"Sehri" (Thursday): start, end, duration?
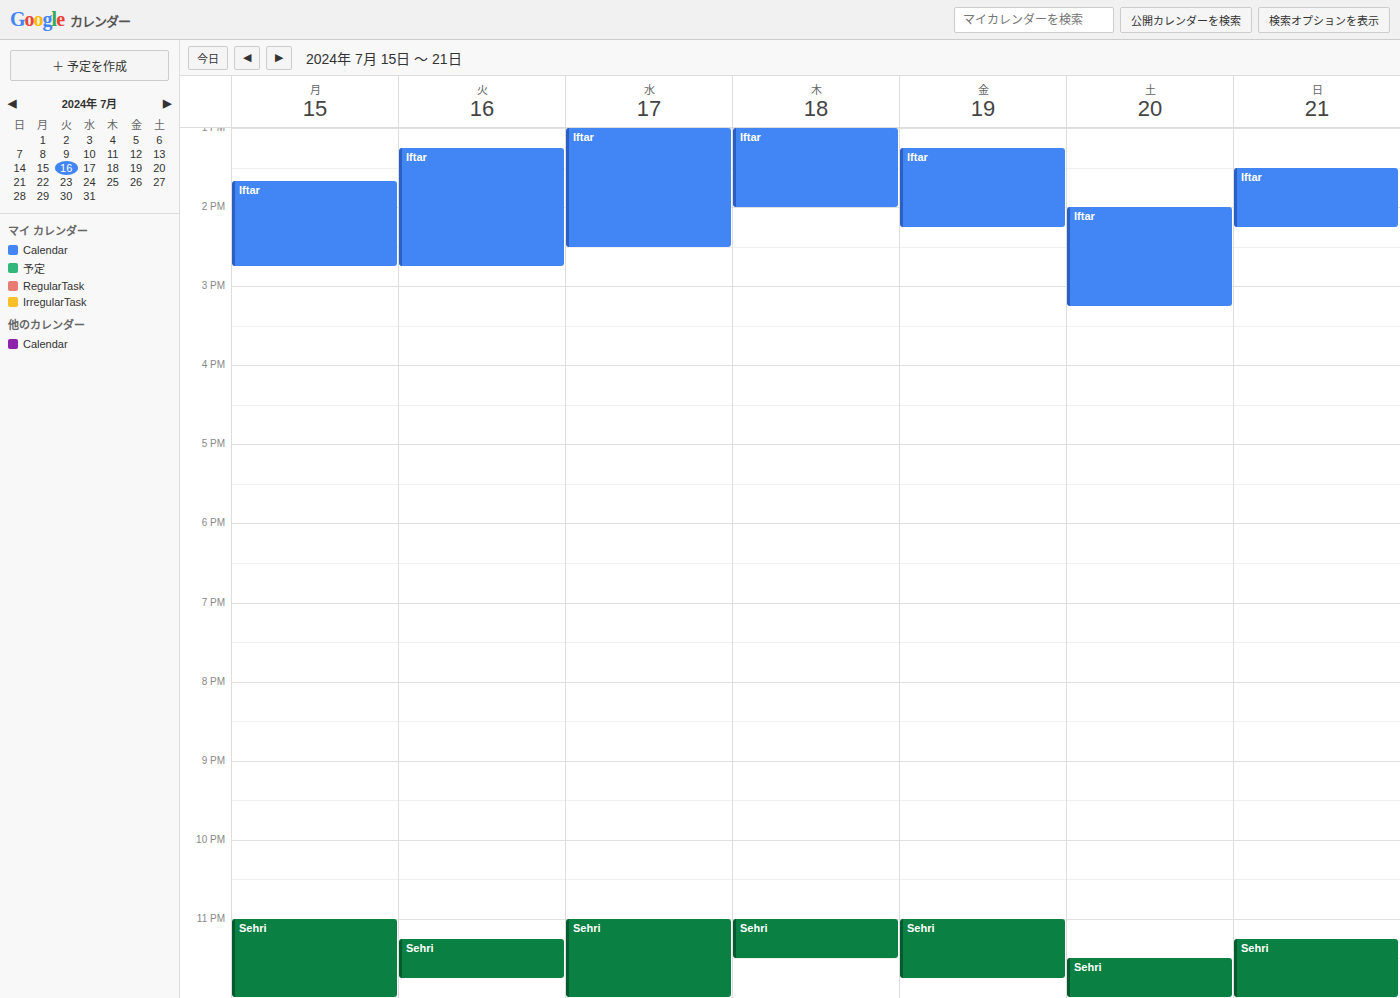
11:00 PM to 11:30 PM, 30 minutes